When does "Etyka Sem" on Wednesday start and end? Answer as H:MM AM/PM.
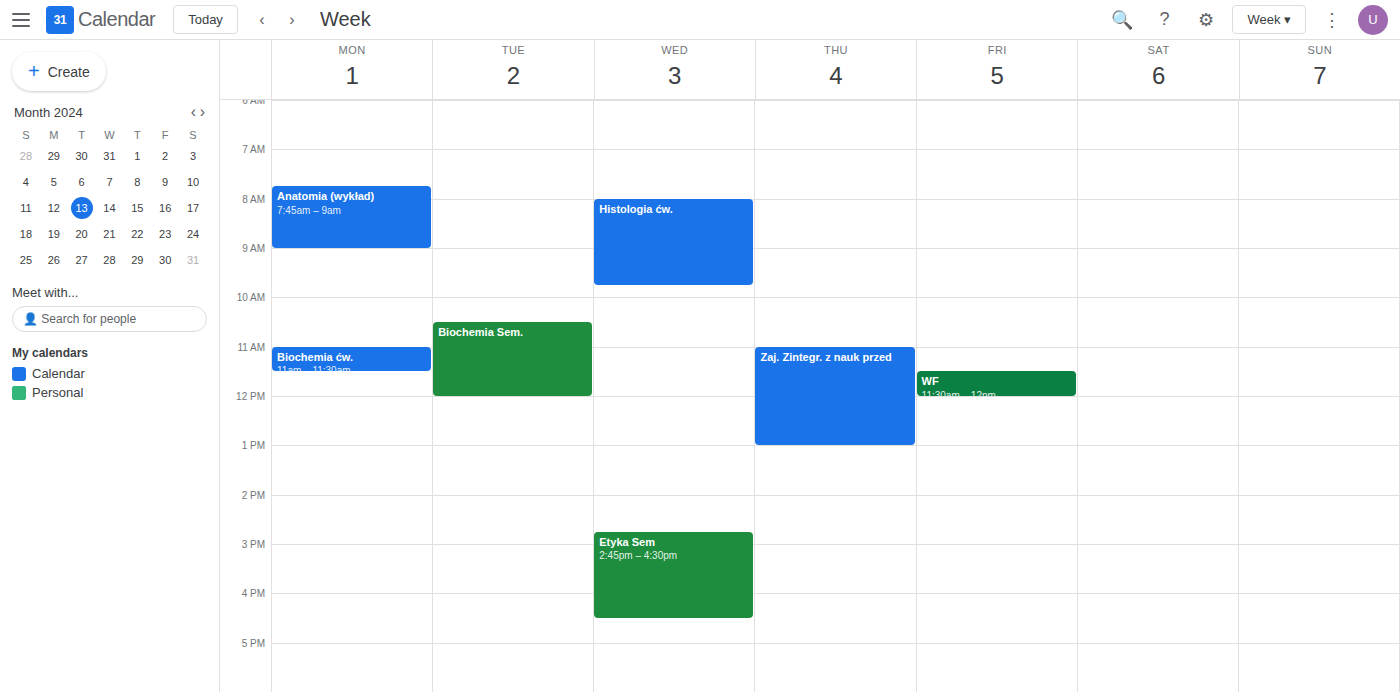
2:45 PM to 4:30 PM